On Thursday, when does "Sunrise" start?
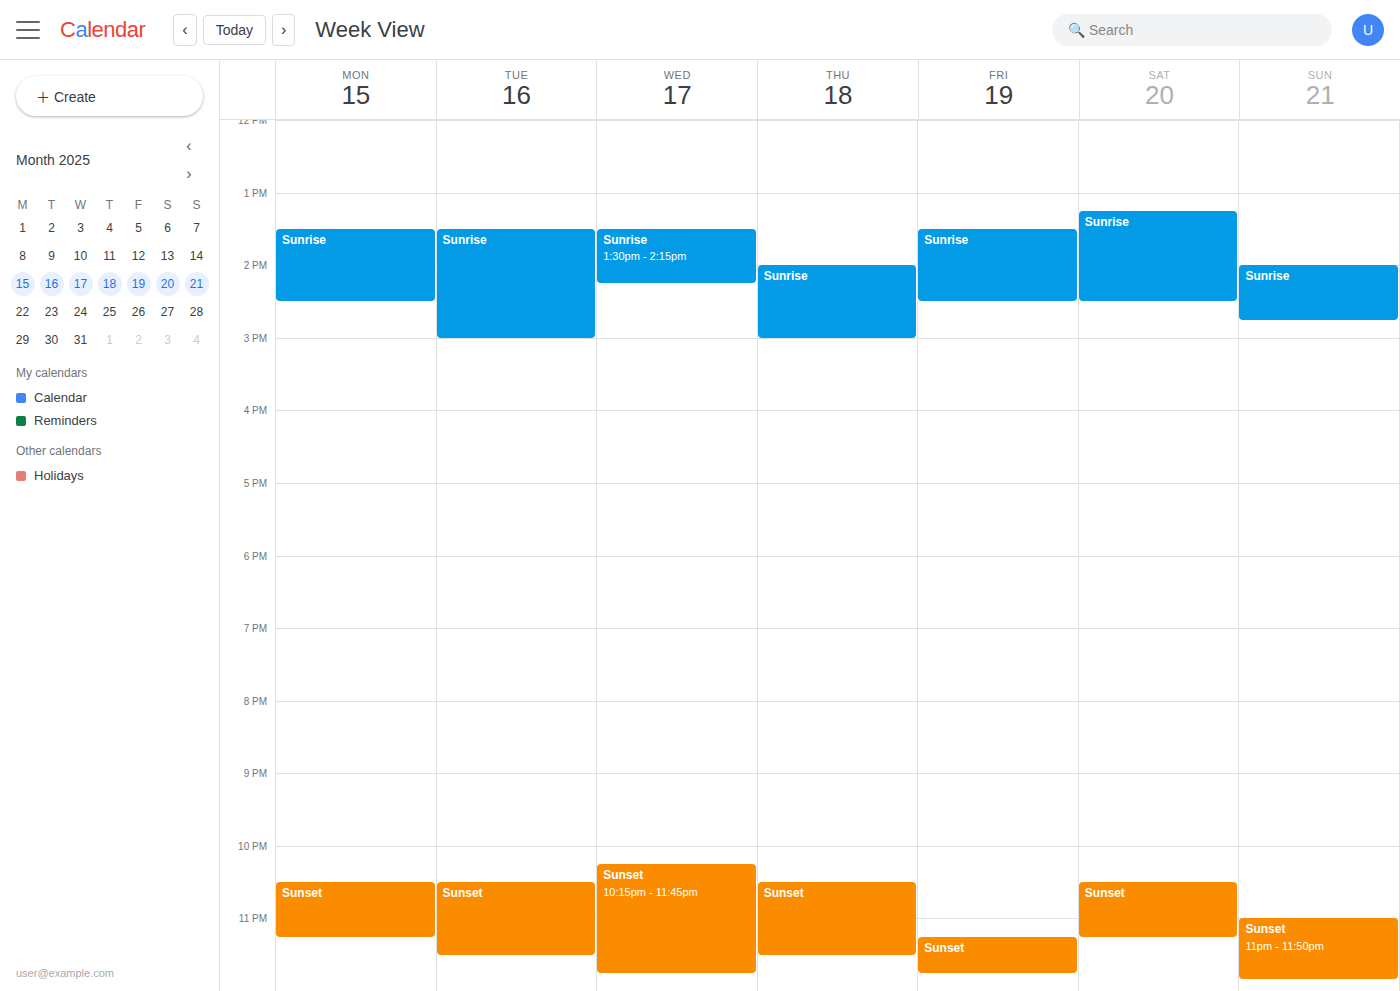
2:00 PM